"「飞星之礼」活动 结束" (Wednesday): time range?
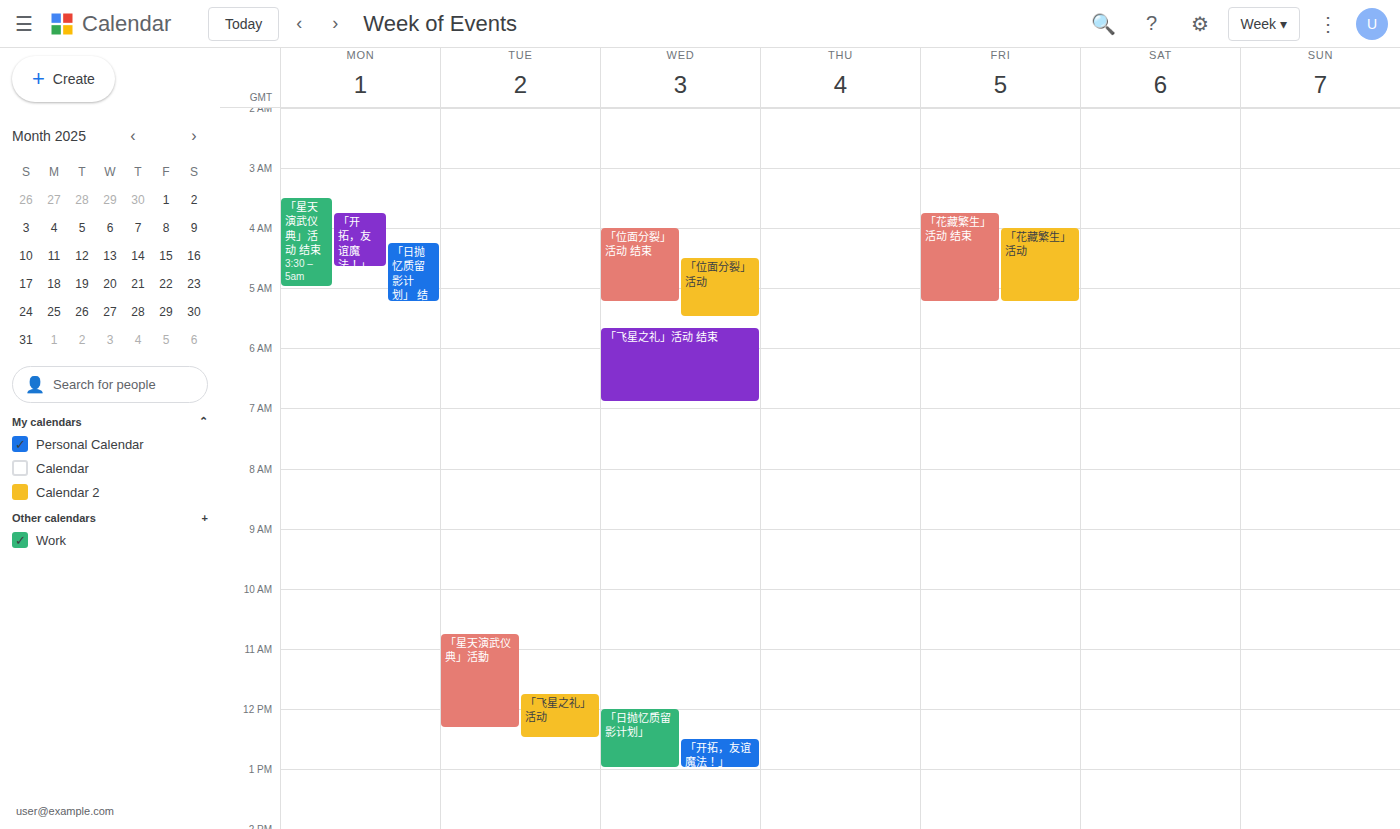
5:40 AM to 6:55 AM